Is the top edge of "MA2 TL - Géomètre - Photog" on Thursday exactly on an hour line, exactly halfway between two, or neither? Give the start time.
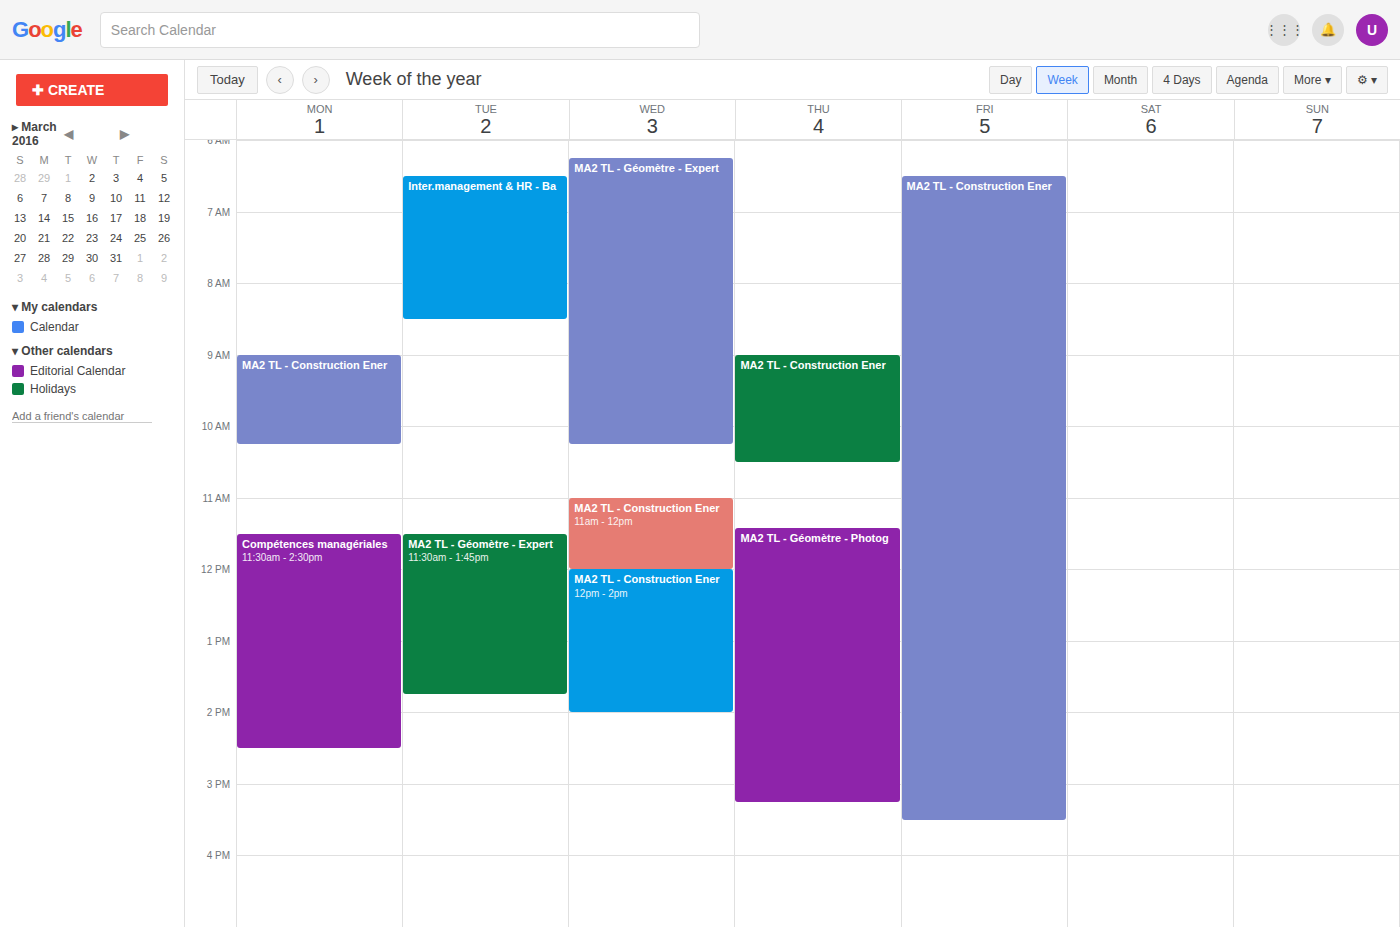
11:25 AM -- neither: 25 minutes below the 11 AM line and 35 minutes above the 12 PM line.